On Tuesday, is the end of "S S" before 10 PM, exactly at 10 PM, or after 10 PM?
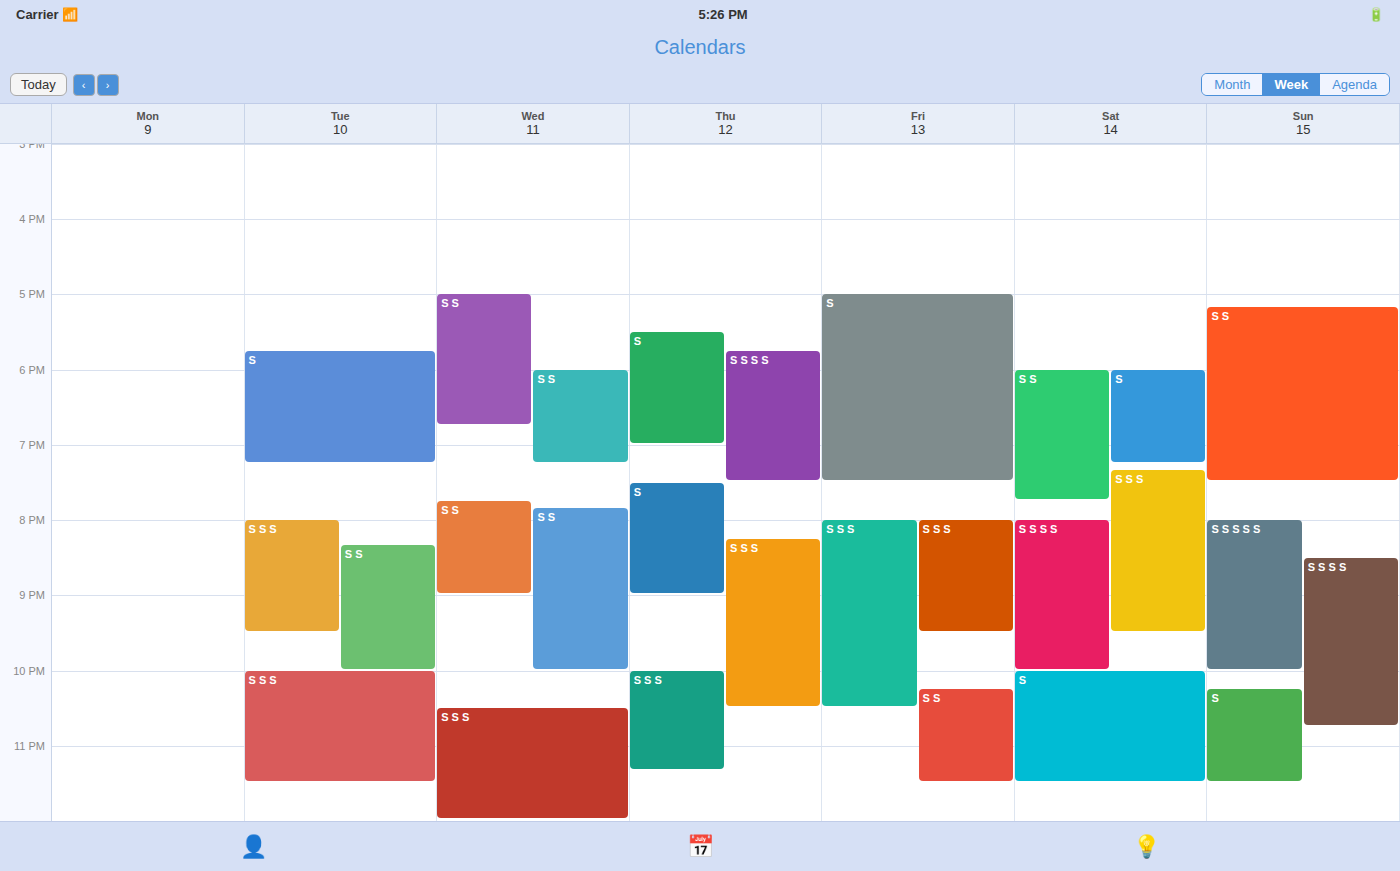
10:00 PM -- exactly at 10 PM, on the 10 PM line.